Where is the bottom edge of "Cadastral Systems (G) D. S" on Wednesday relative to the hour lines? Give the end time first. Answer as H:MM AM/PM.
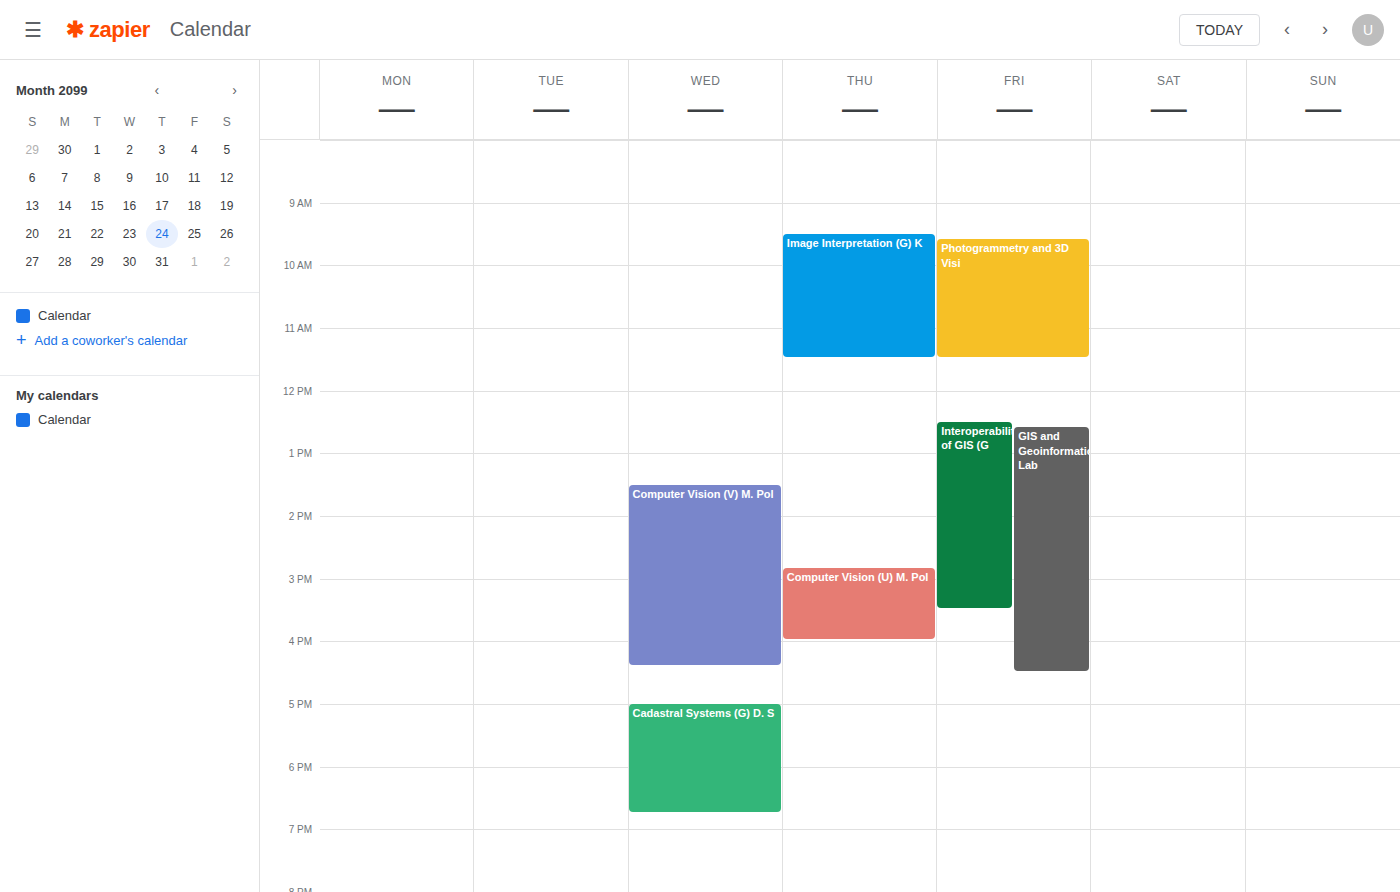
6:45 PM -- neither: three quarters of the way from the 6 PM line to the 7 PM line.